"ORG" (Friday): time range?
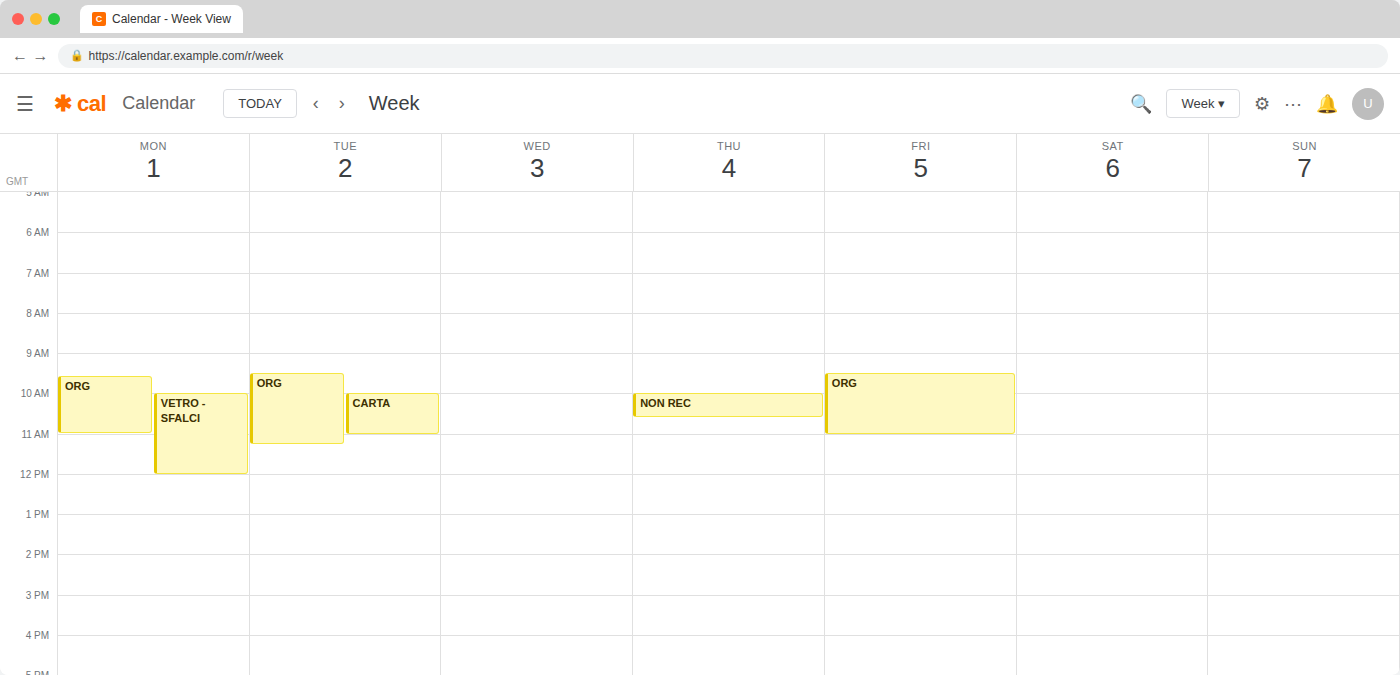
9:30 AM to 11:00 AM